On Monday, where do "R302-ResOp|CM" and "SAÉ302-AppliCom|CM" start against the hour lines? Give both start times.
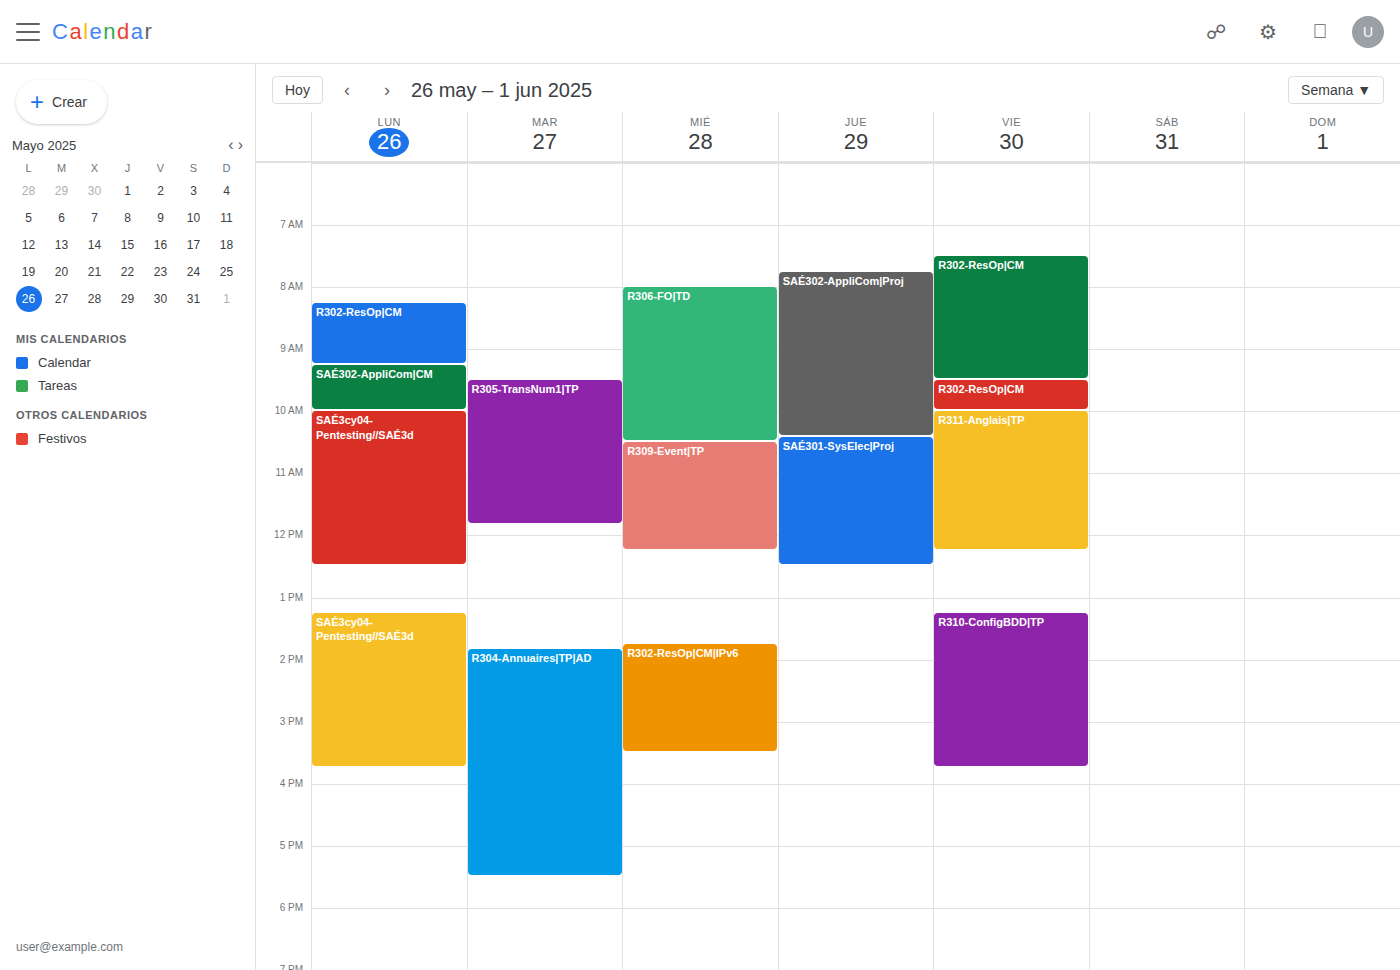
"R302-ResOp|CM": 08:15, neither: a quarter of the way from the 08:00 line to the 09:00 line. "SAÉ302-AppliCom|CM": 09:15, neither: a quarter of the way from the 09:00 line to the 10:00 line.